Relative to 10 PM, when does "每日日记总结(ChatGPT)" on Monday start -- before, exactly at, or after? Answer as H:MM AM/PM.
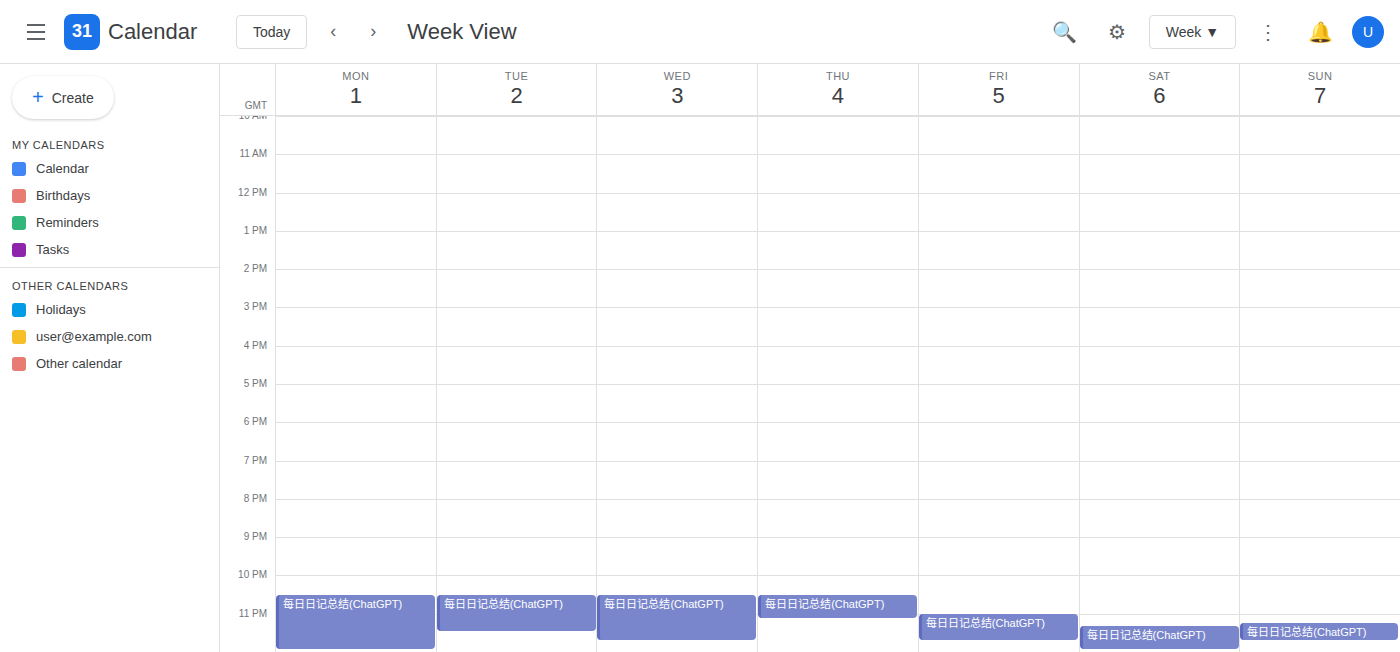
10:30 PM -- after 10 PM, 30 minutes below the 10 PM line.